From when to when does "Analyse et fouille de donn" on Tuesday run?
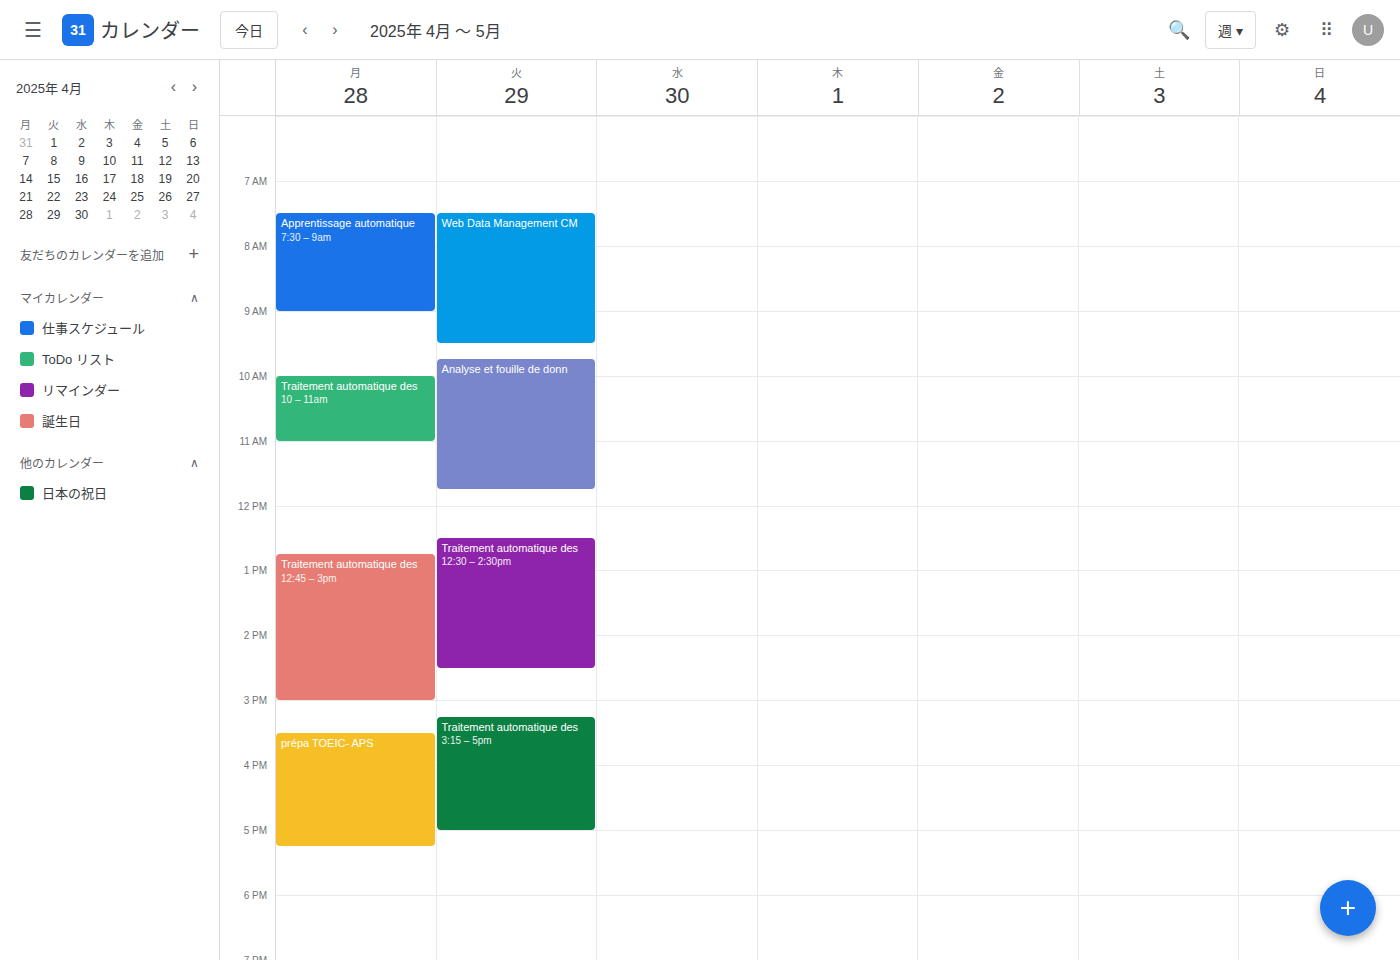
9:45 AM to 11:45 AM